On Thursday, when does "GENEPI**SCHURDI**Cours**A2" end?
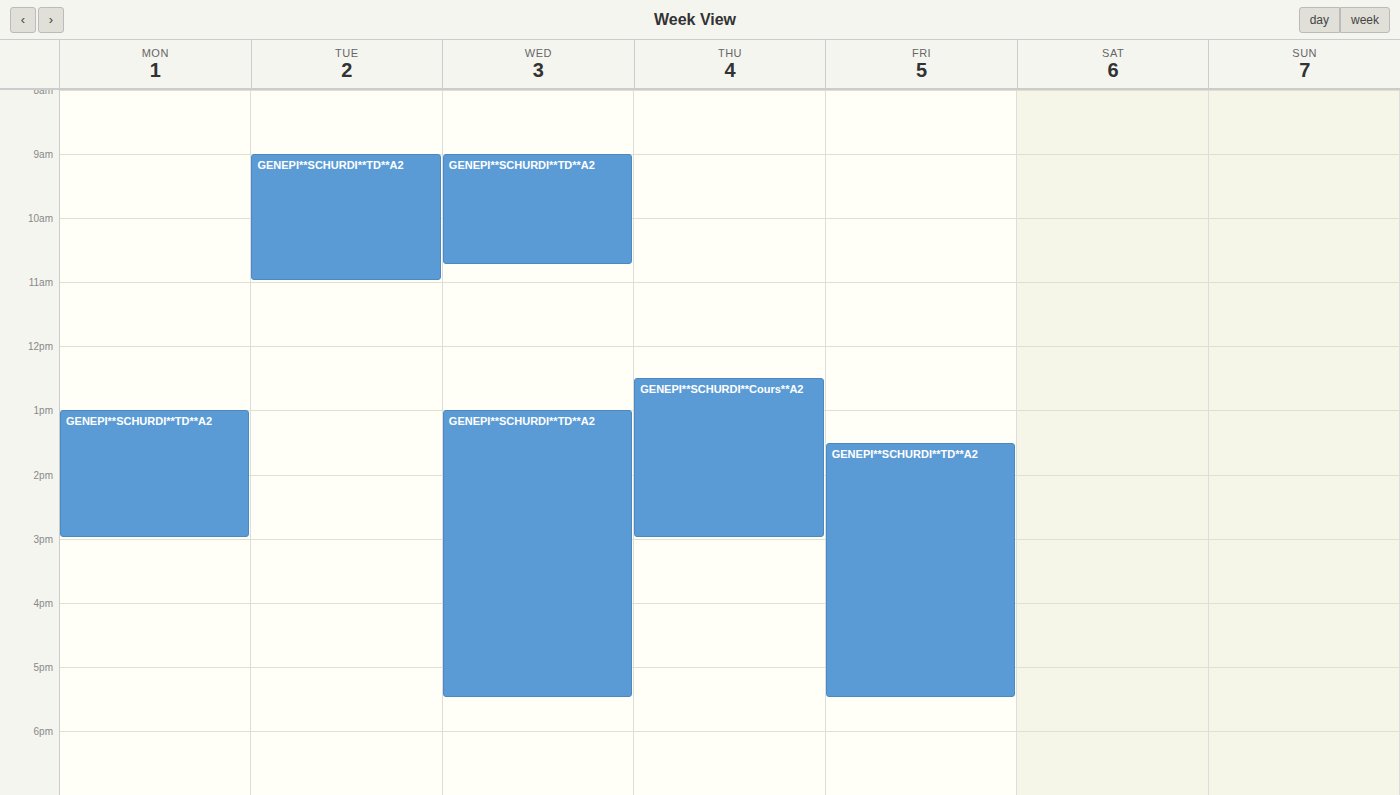
3:00 PM